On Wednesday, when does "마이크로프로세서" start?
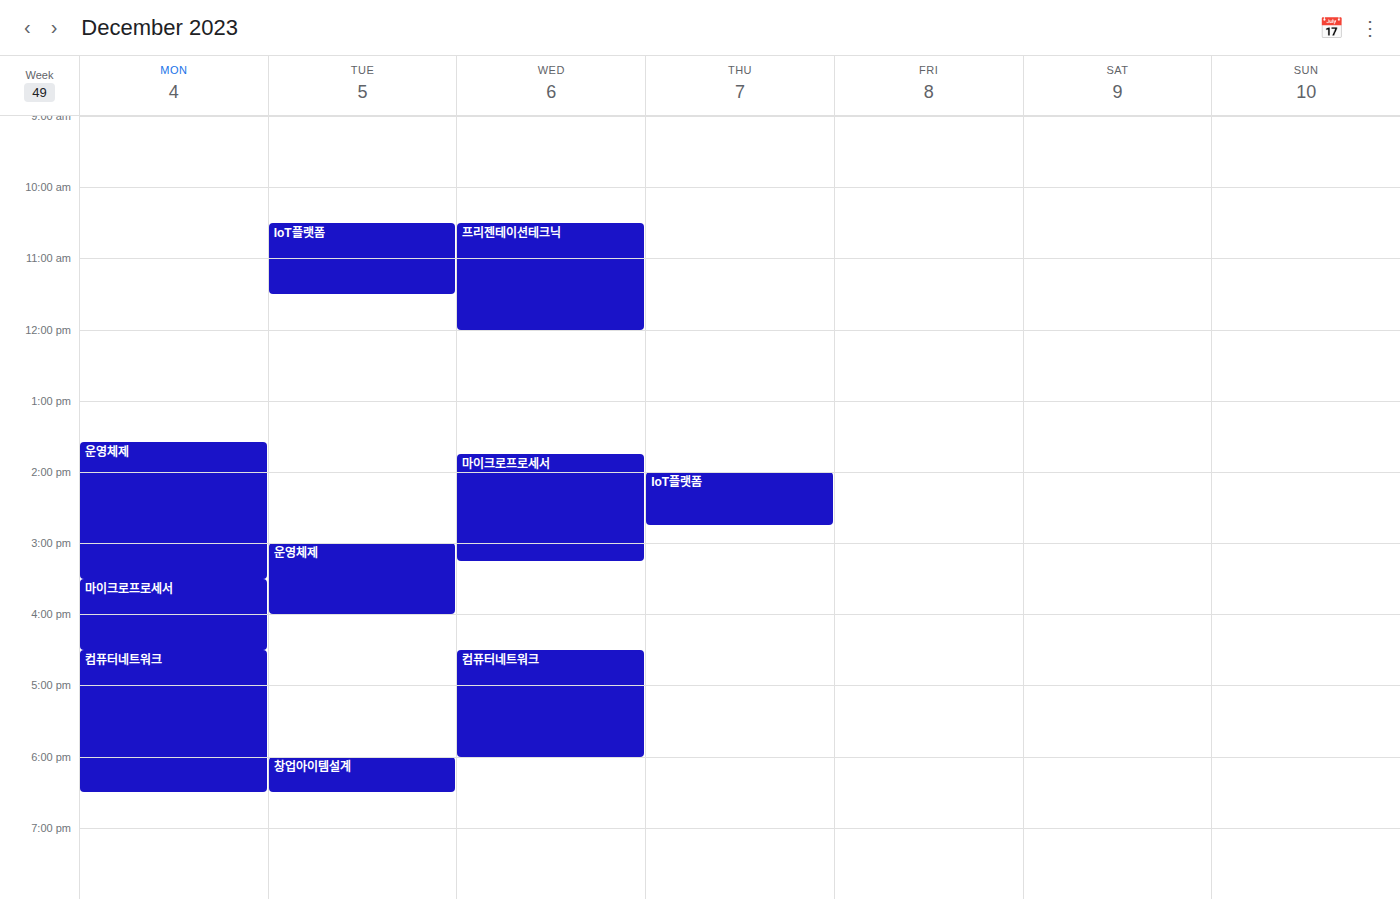
1:45 PM